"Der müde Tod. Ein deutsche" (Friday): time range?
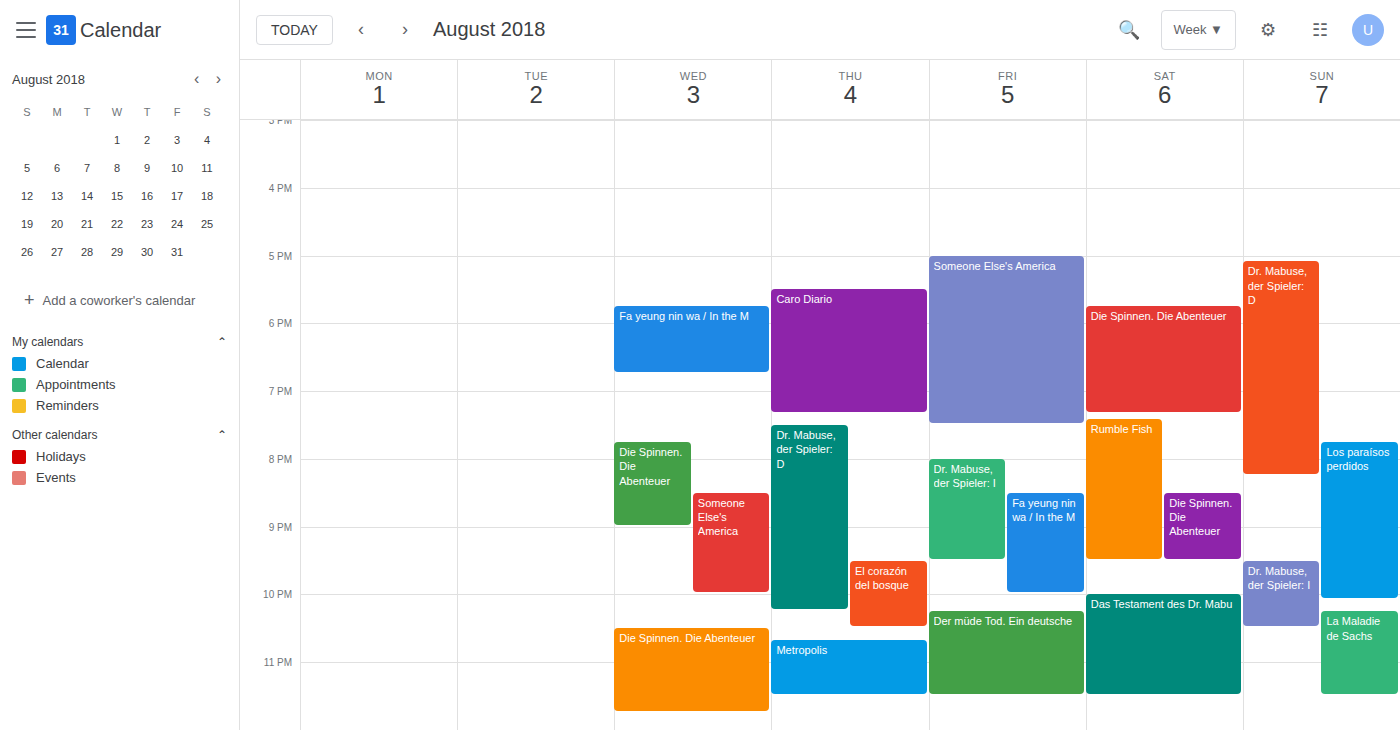
10:15 PM to 11:30 PM